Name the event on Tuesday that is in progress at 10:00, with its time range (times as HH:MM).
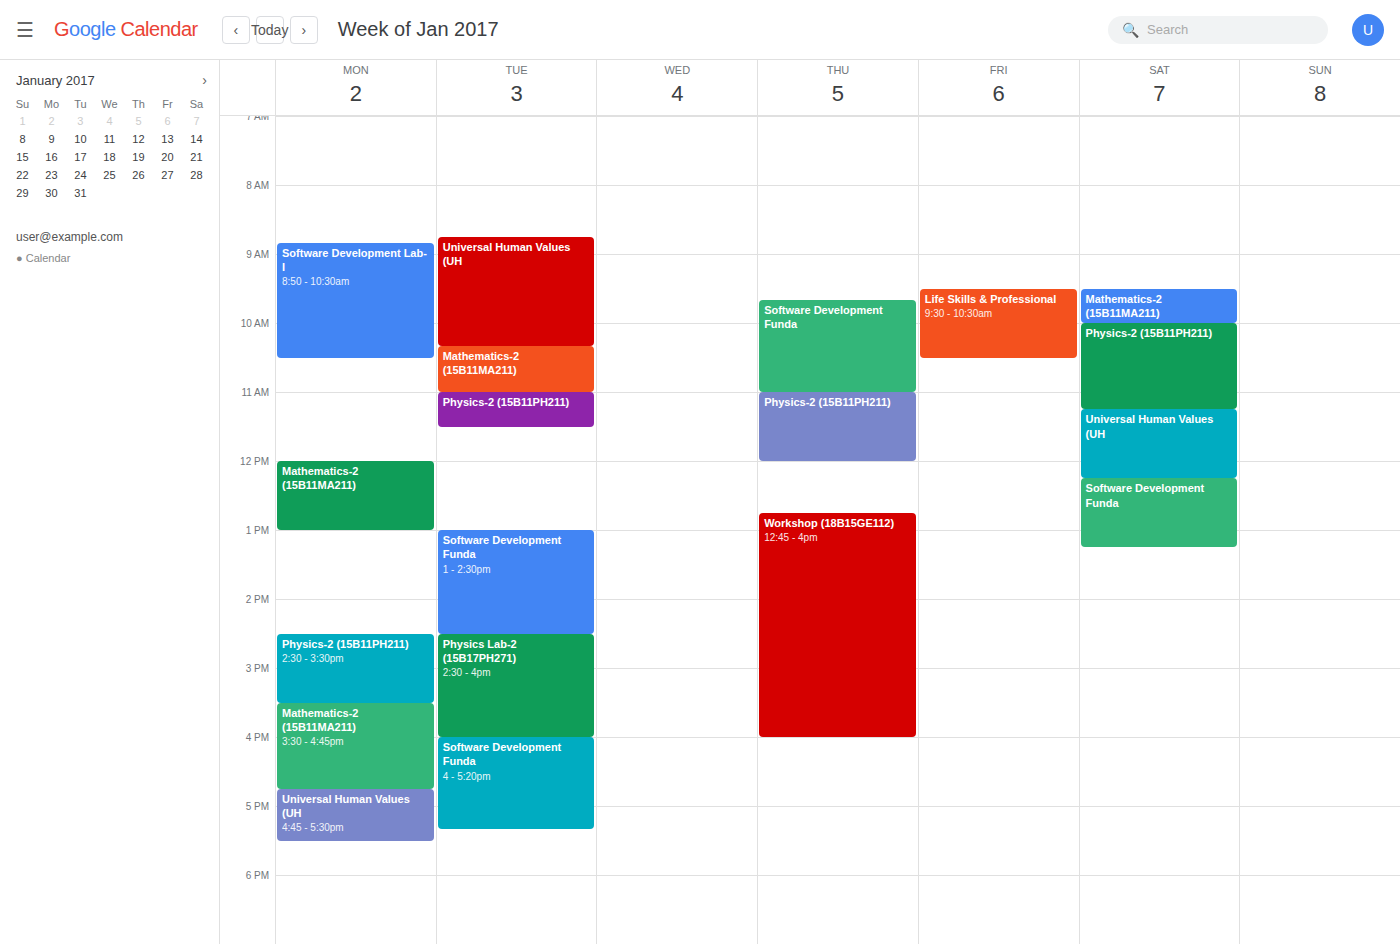
"Universal Human Values (UH", 08:45 to 10:20